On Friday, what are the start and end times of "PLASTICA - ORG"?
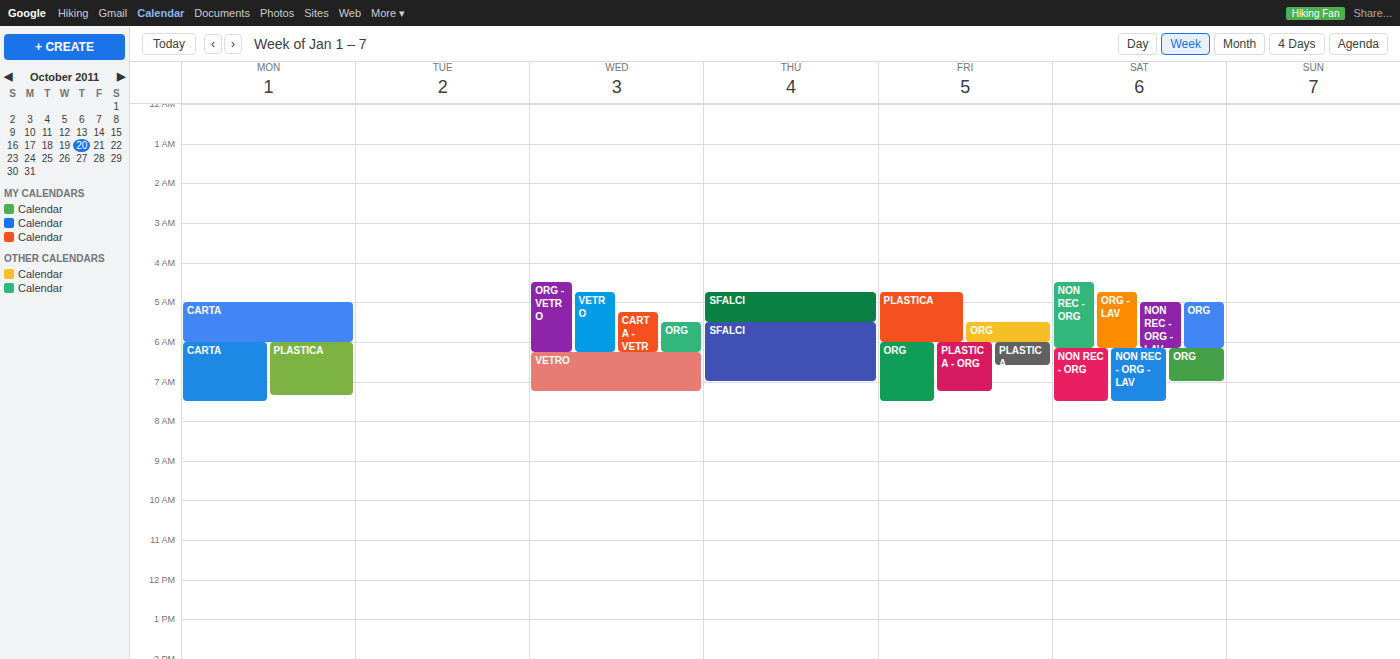
06:00 to 07:15